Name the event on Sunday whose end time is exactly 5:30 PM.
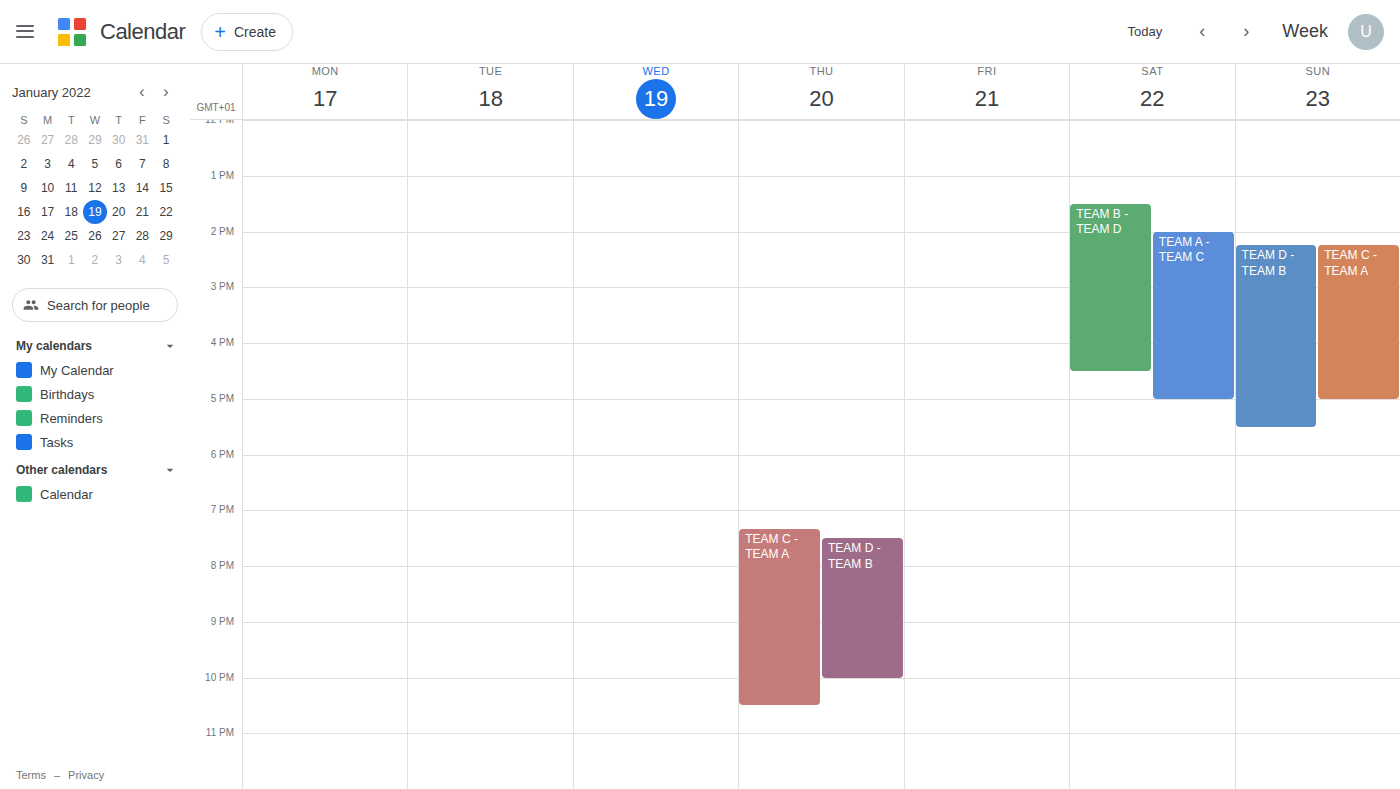
"TEAM D - TEAM B"